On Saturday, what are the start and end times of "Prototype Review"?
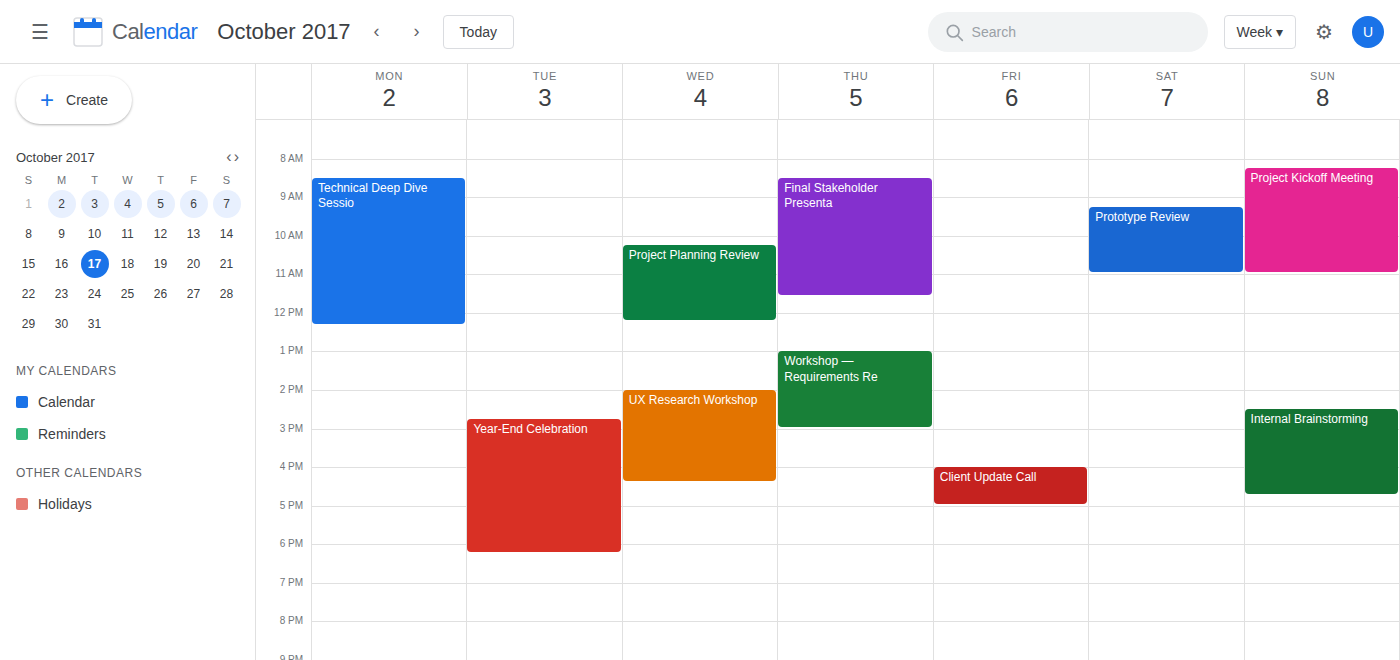
9:15 AM to 11:00 AM